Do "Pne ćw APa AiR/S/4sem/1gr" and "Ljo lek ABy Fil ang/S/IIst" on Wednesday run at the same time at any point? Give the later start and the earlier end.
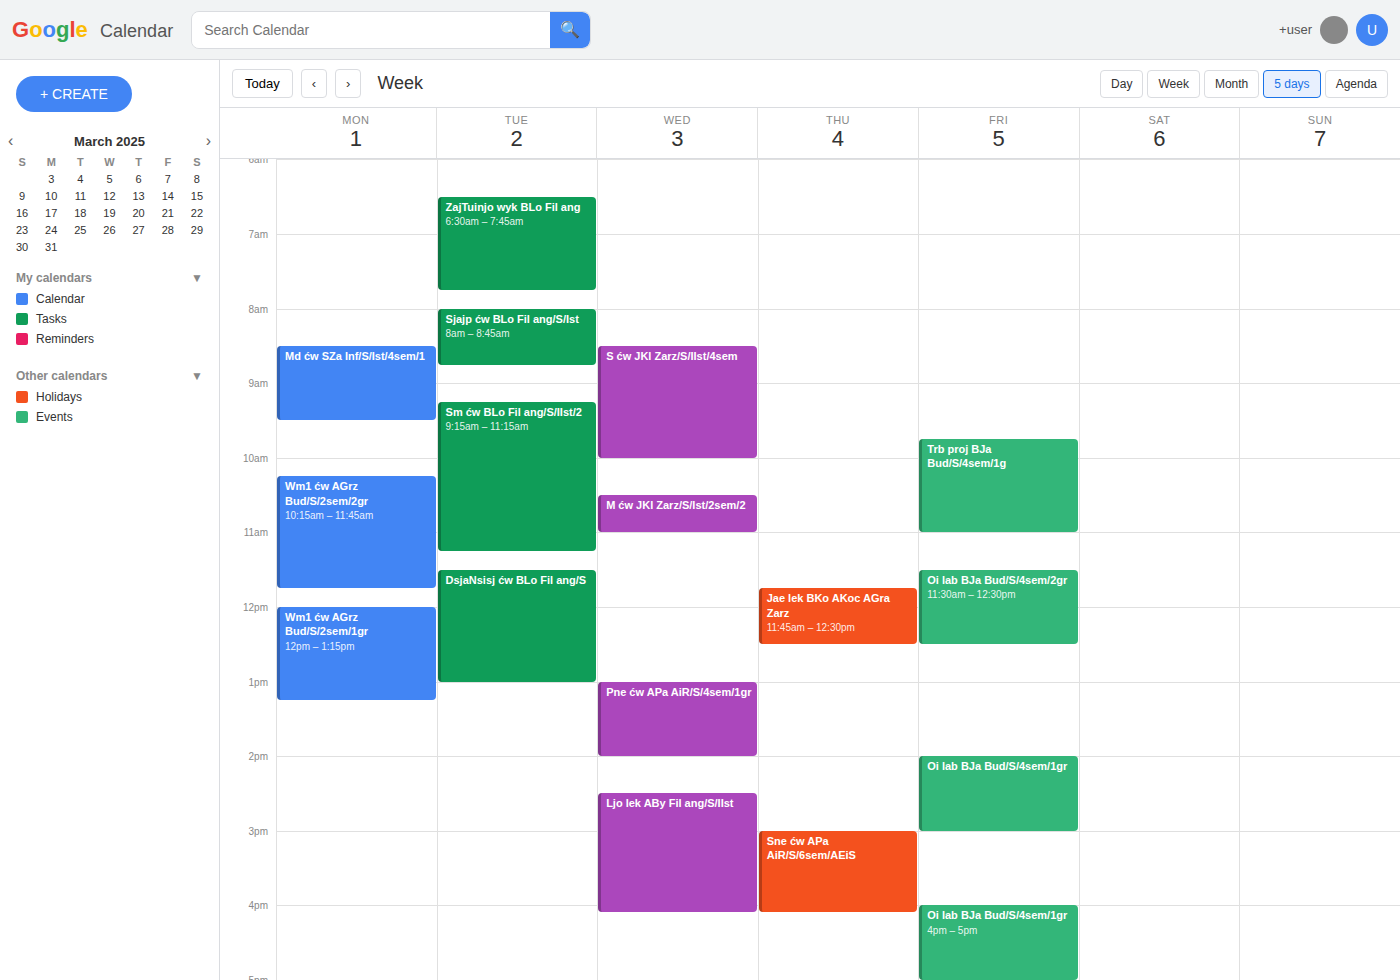
"Pne ćw APa AiR/S/4sem/1gr" ends at 2:00 PM and "Ljo lek ABy Fil ang/S/IIst" starts at 2:30 PM -- no overlap.